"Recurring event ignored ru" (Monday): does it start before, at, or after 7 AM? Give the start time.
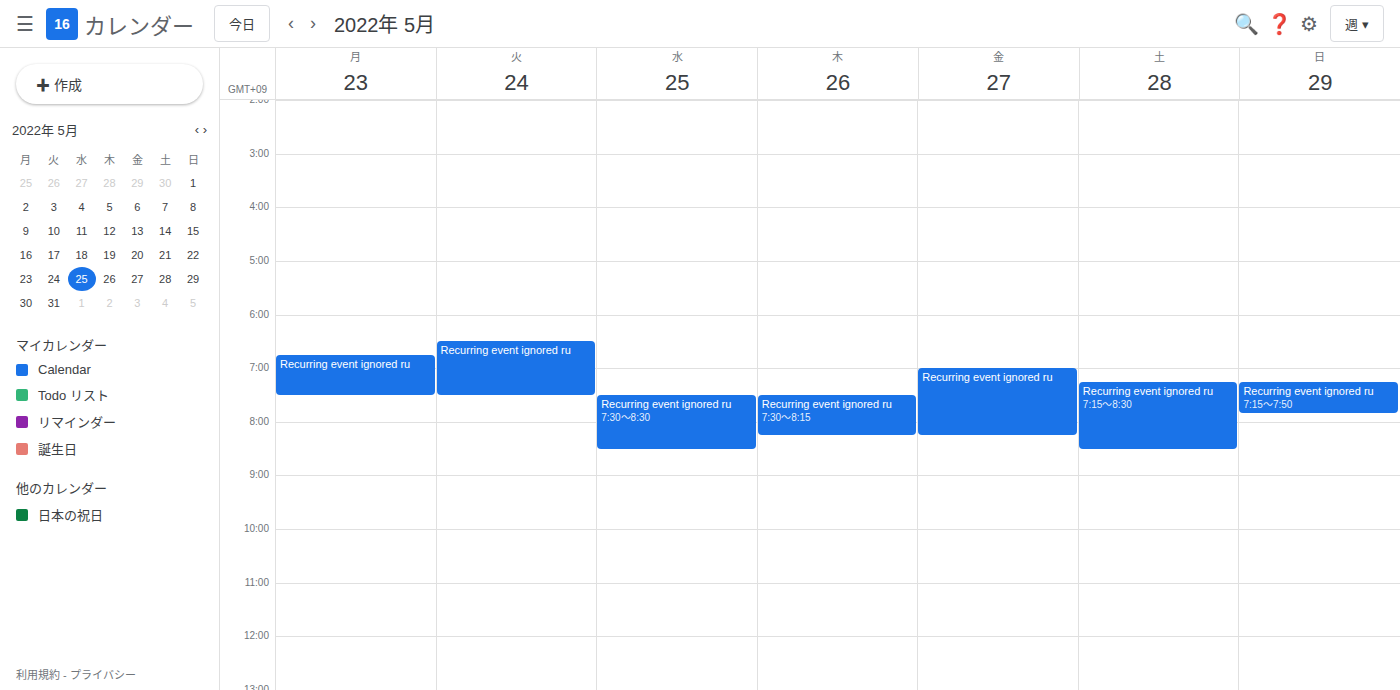
6:45 AM -- before 7 AM, 15 minutes above the 7 AM line.